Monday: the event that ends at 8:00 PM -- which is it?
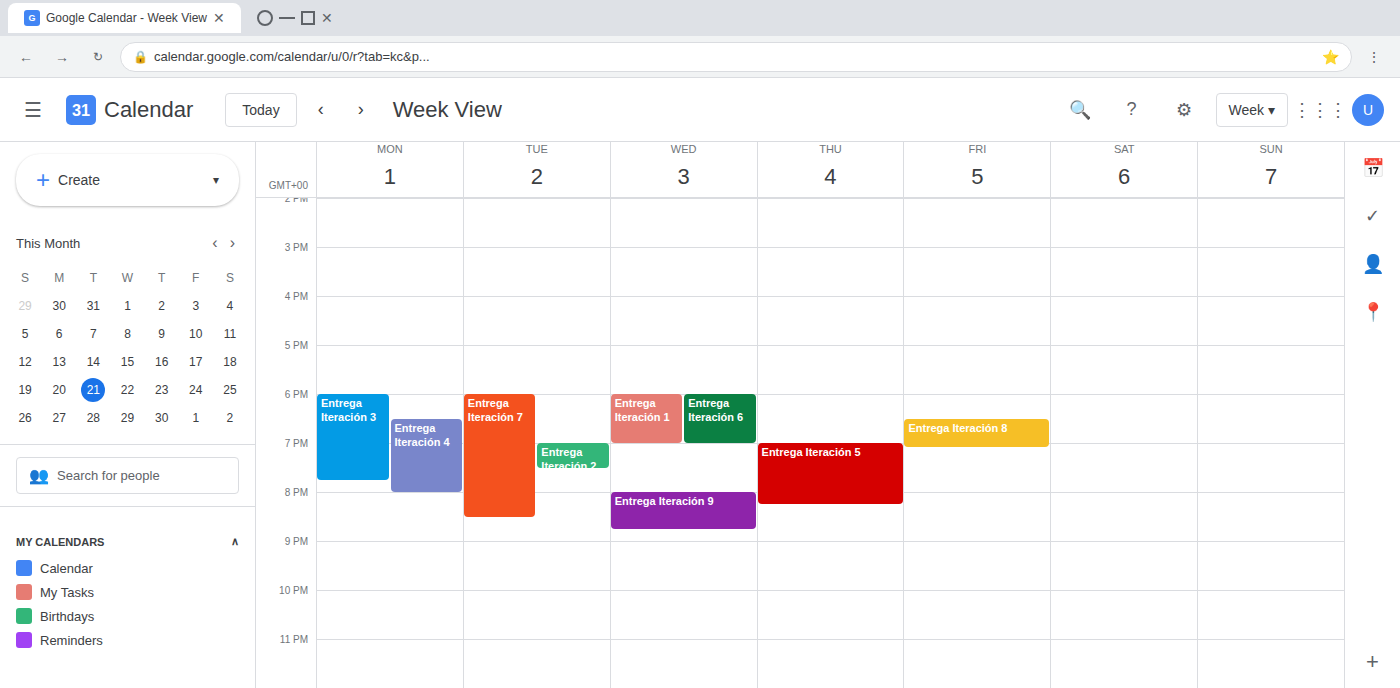
"Entrega Iteración 4"